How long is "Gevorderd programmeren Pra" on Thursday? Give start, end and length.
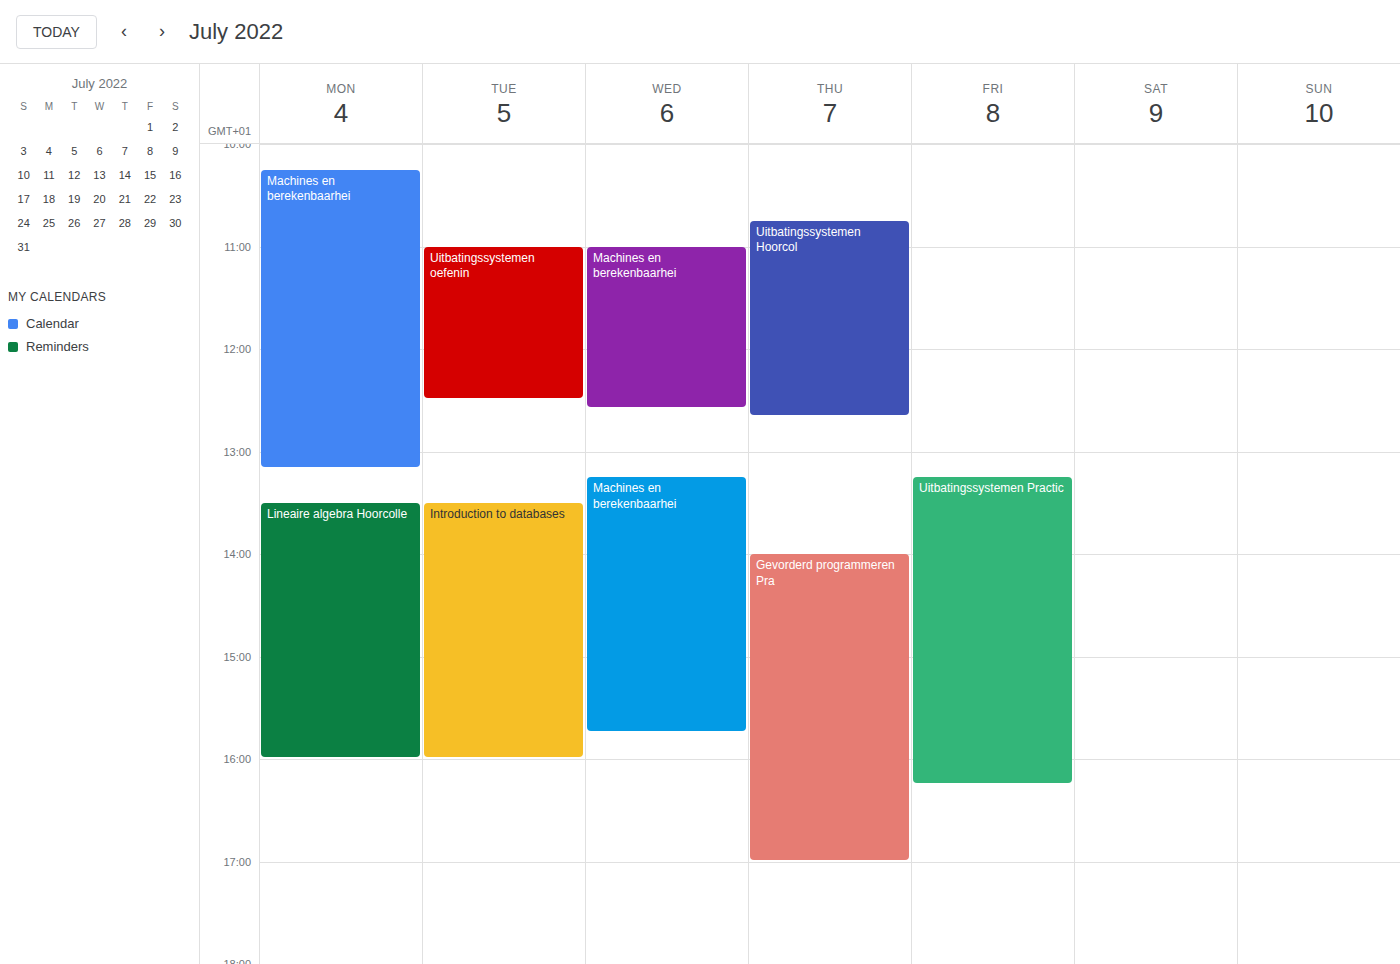
2:00 PM to 5:00 PM, 3 hours